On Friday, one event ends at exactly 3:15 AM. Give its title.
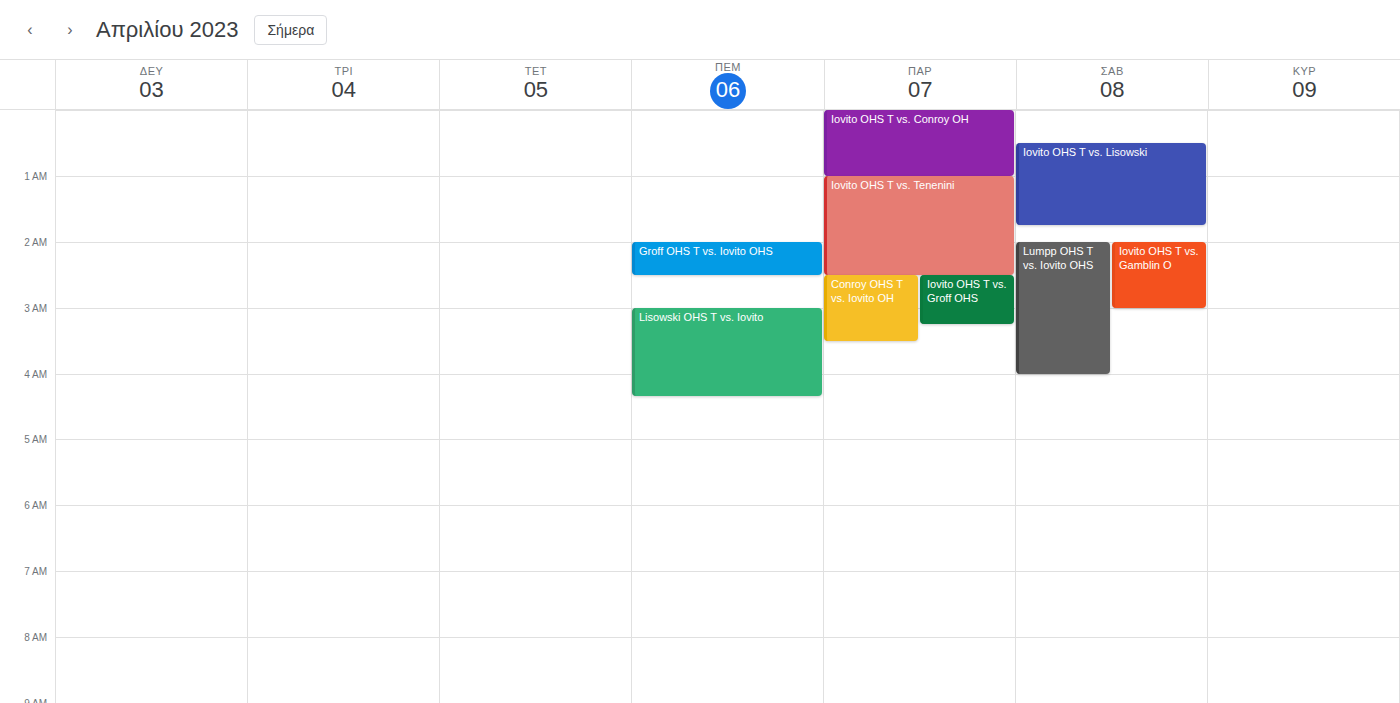
"Iovito OHS T vs. Groff OHS"